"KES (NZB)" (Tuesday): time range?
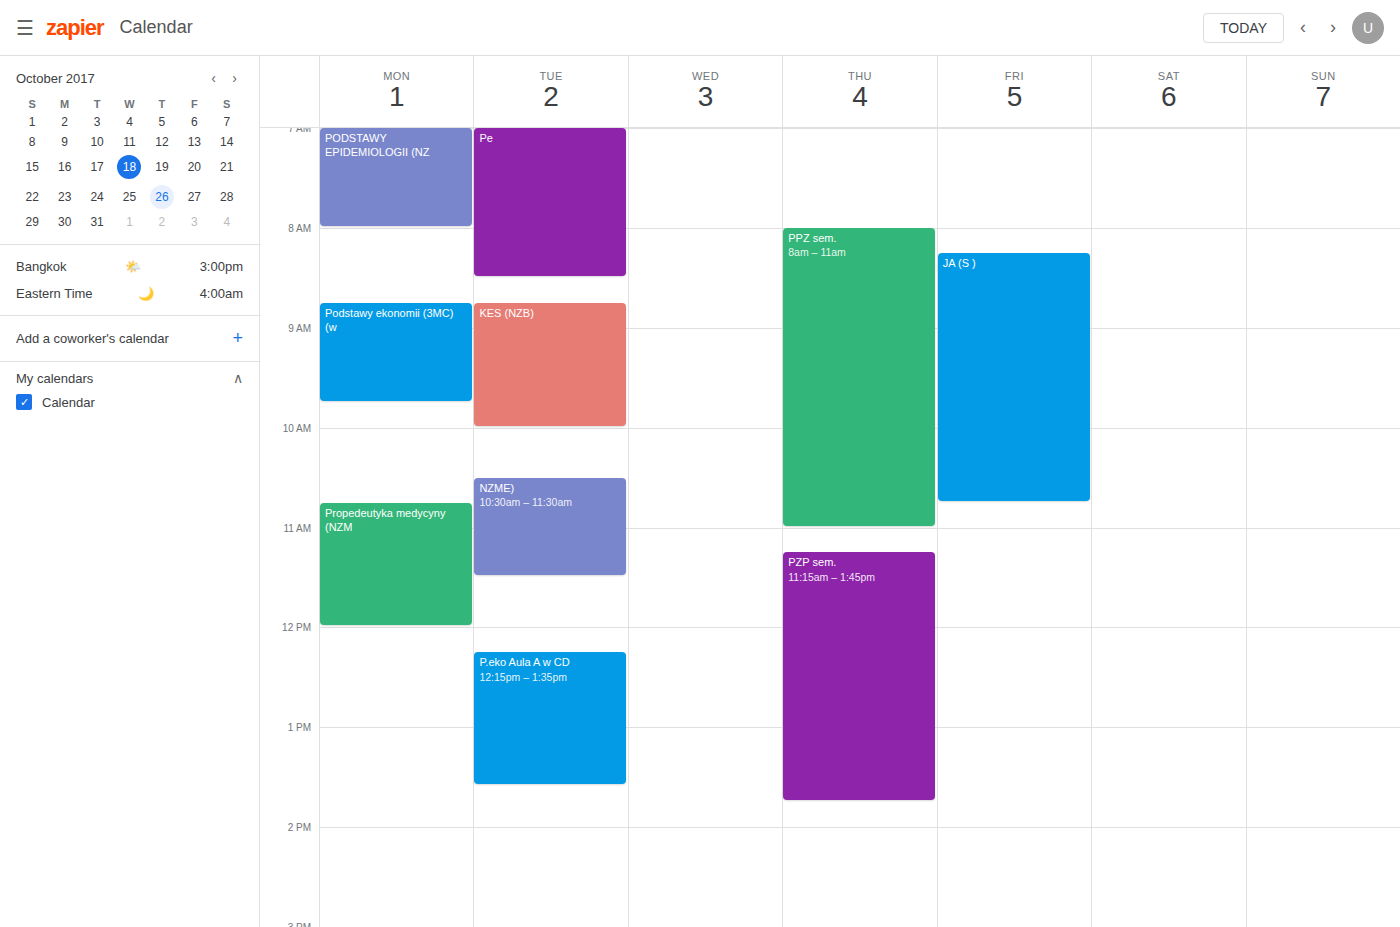
8:45 AM to 10:00 AM